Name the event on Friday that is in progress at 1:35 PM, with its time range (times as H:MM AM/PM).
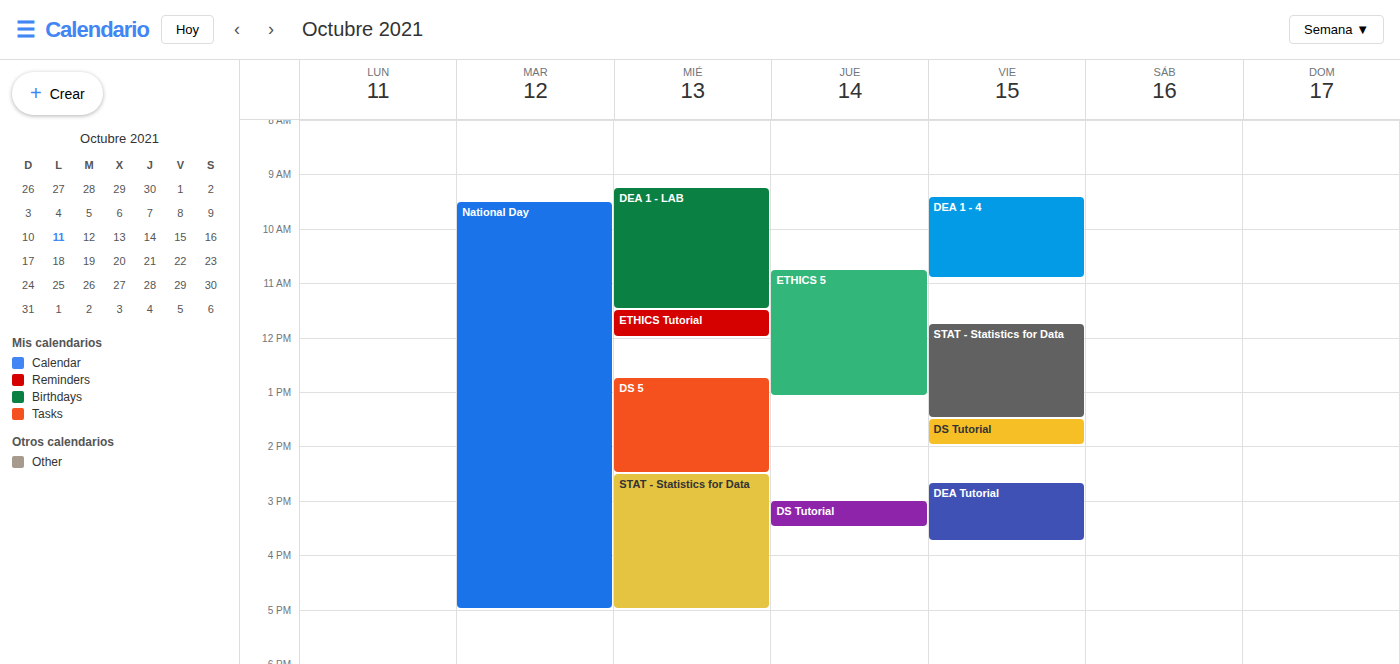
"DS Tutorial", 1:30 PM to 2:00 PM